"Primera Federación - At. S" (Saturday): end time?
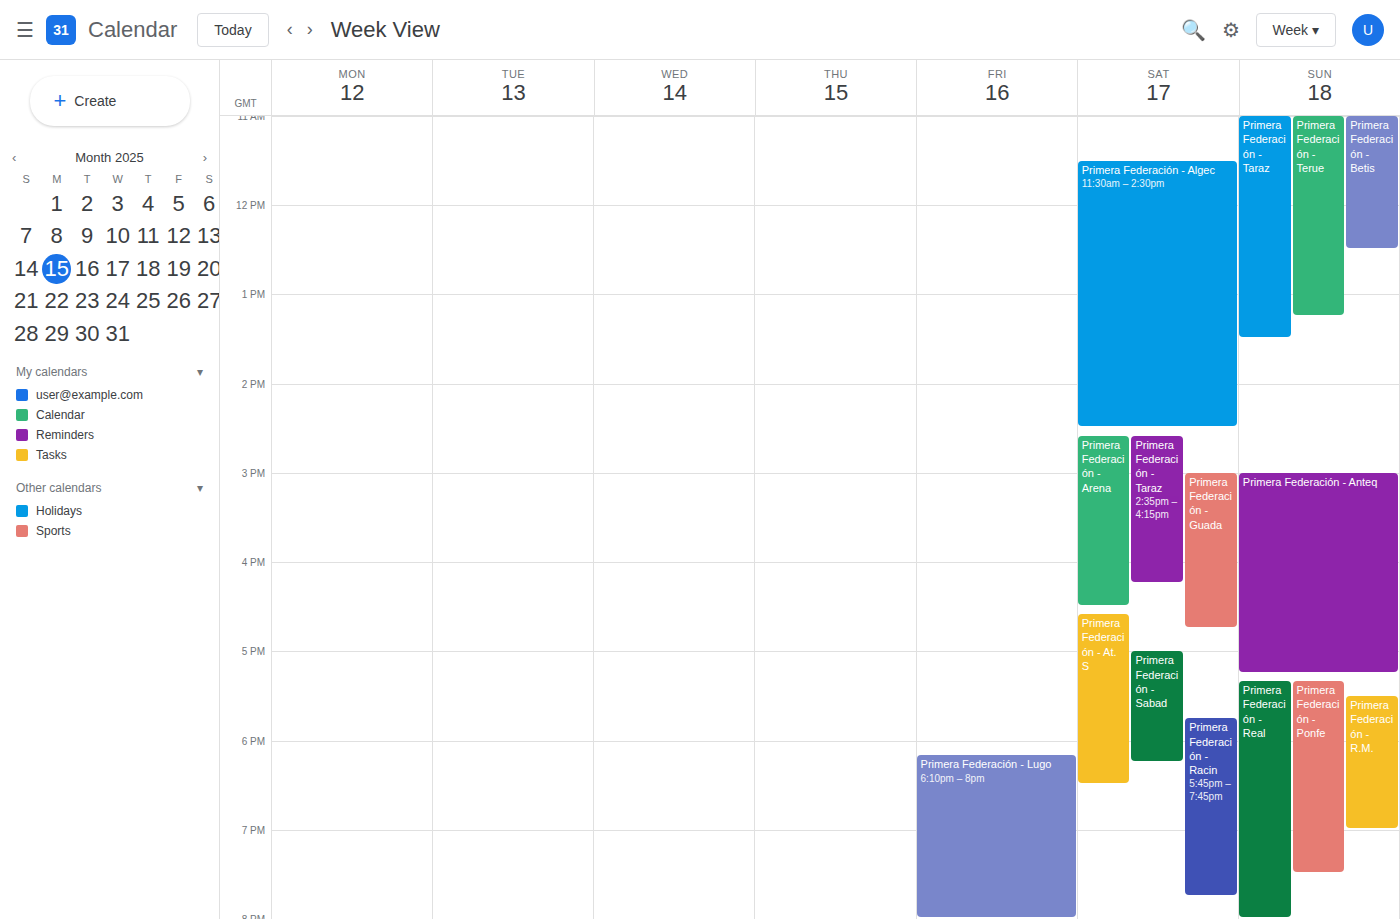
6:30 PM